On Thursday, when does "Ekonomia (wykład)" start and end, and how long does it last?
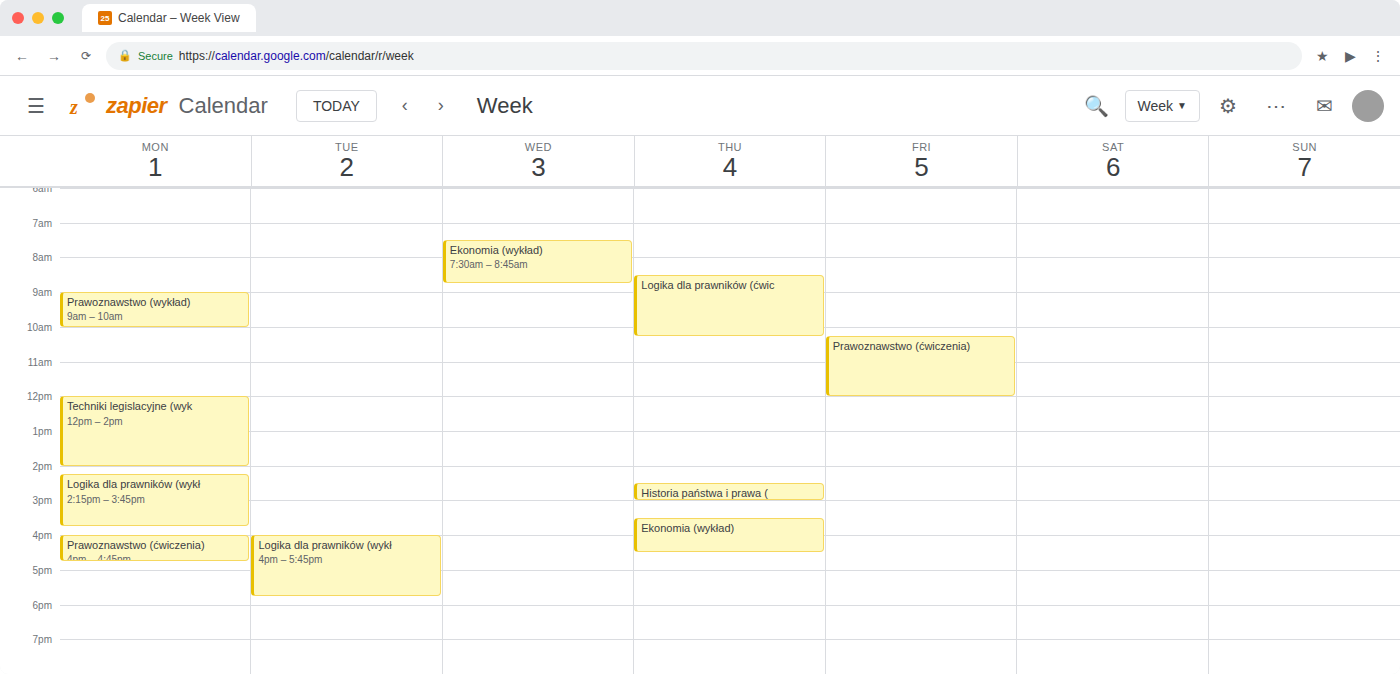
3:30 PM to 4:30 PM, 1 hour